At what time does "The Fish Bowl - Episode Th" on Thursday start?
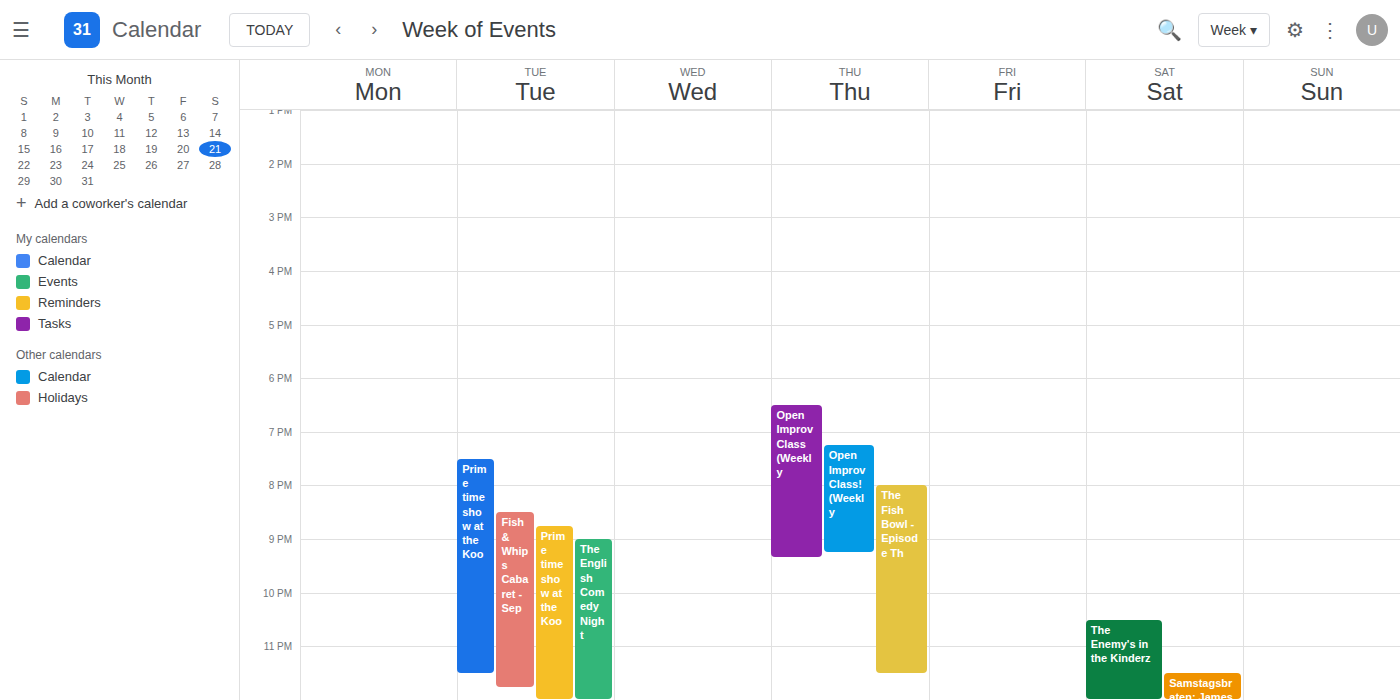
8:00 PM